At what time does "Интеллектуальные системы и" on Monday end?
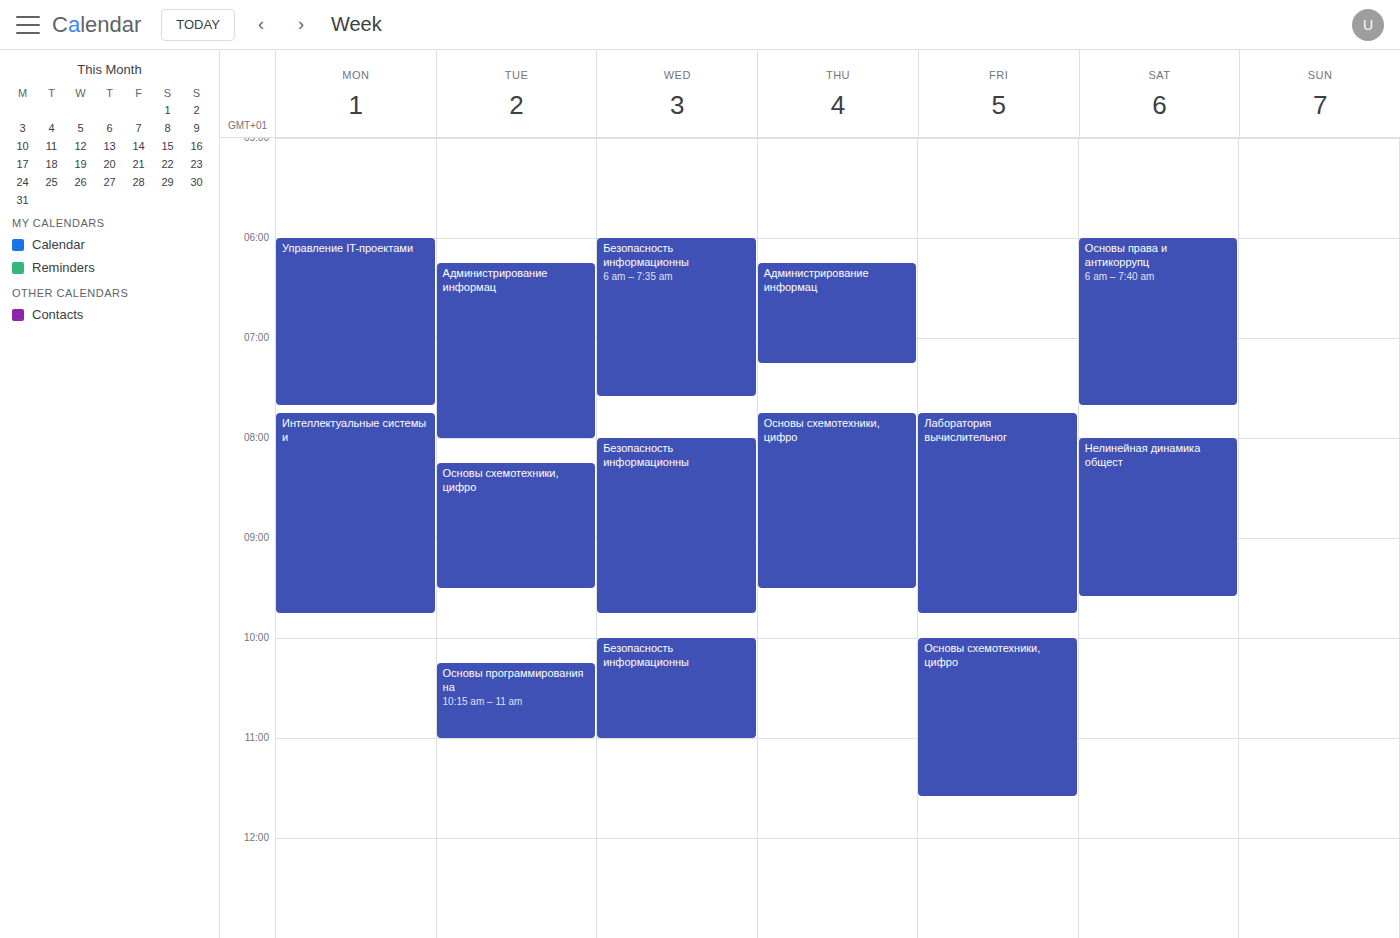
9:45 AM